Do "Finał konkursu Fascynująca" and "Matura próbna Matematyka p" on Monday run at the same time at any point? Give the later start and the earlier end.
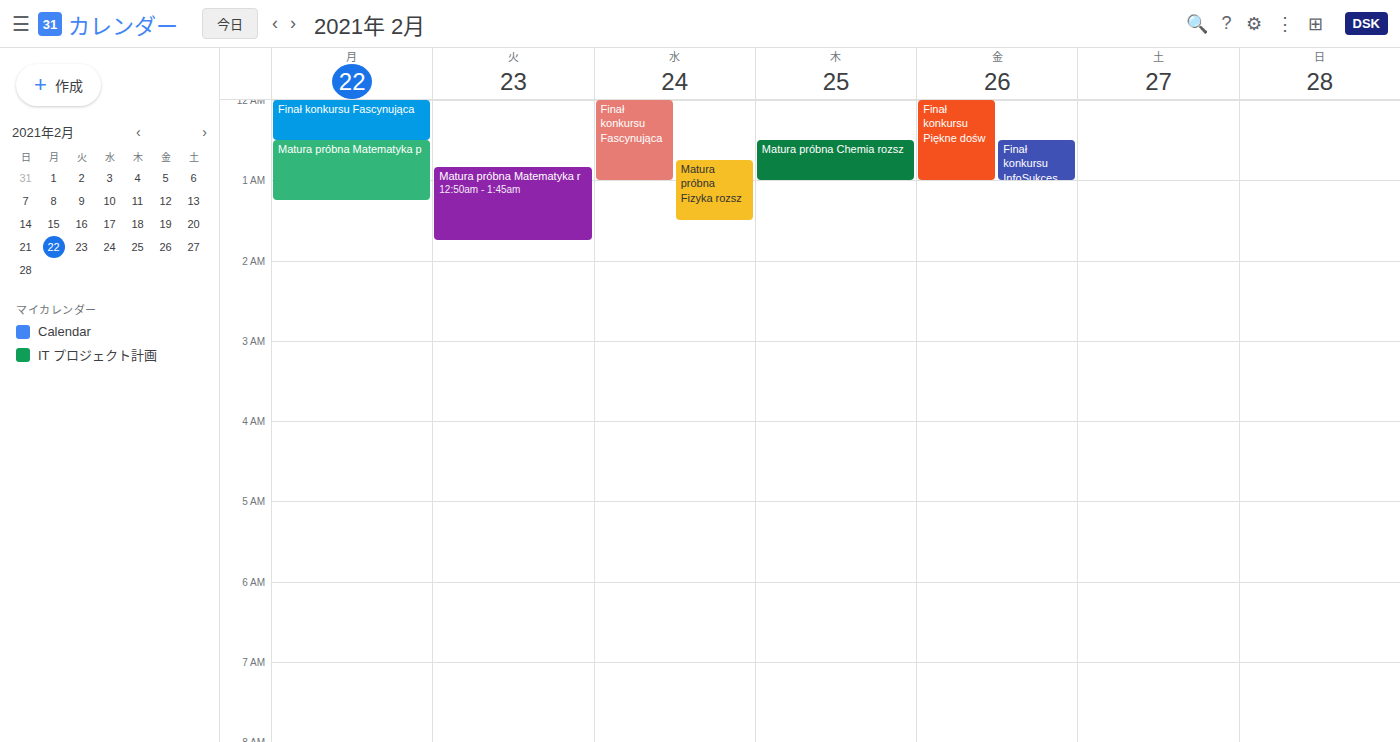
"Finał konkursu Fascynująca" ends at 00:30, exactly when "Matura próbna Matematyka p" starts -- they touch but do not overlap.